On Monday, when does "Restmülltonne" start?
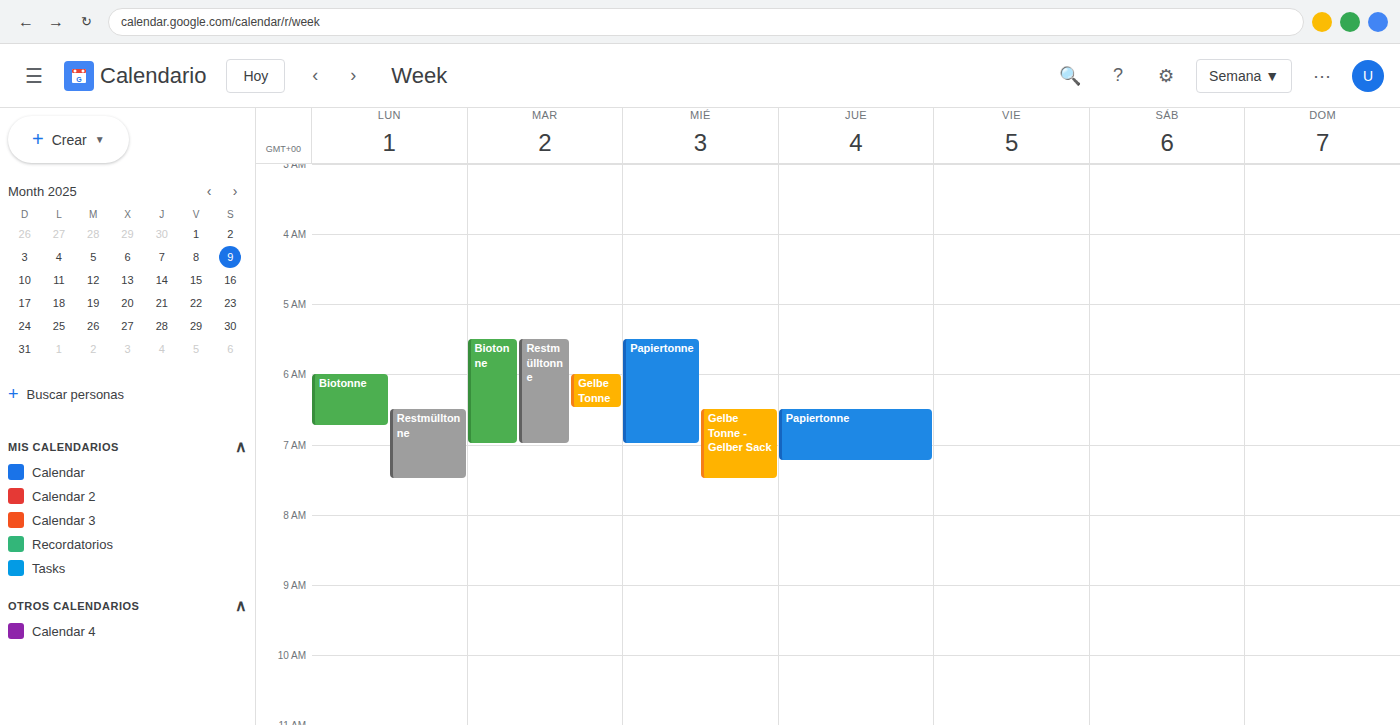
6:30 AM